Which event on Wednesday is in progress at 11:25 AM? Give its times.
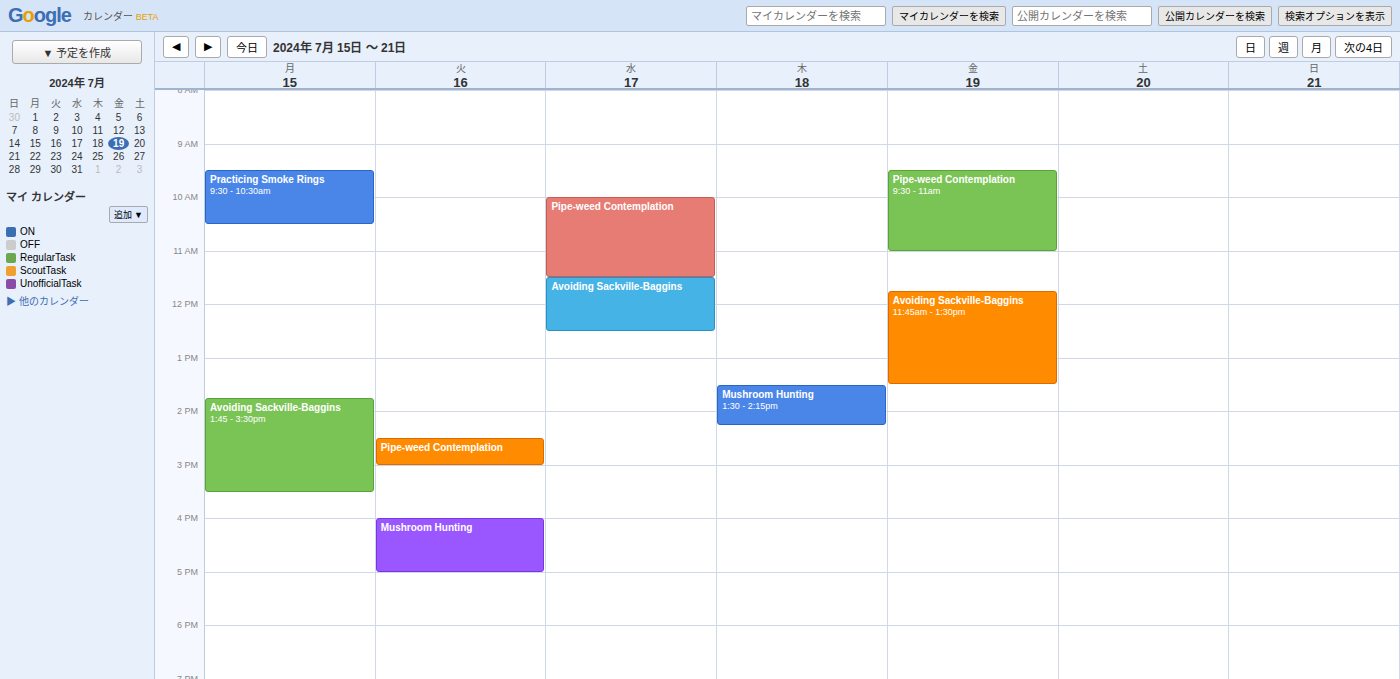
"Pipe-weed Contemplation", 10:00 AM to 11:30 AM